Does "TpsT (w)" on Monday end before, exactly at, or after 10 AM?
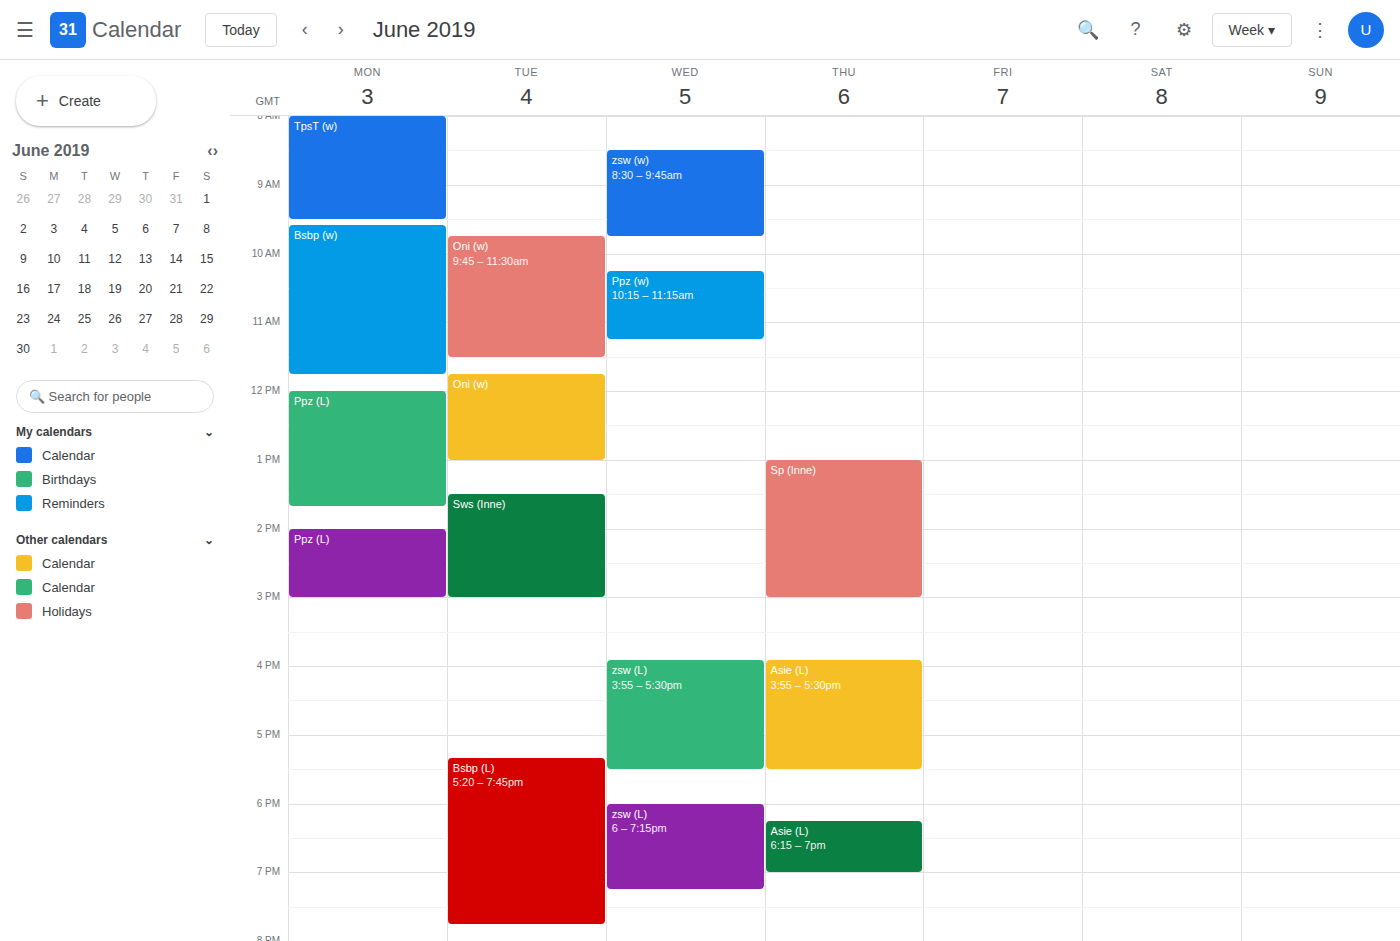
9:30 AM -- before 10 AM, 30 minutes above the 10 AM line.